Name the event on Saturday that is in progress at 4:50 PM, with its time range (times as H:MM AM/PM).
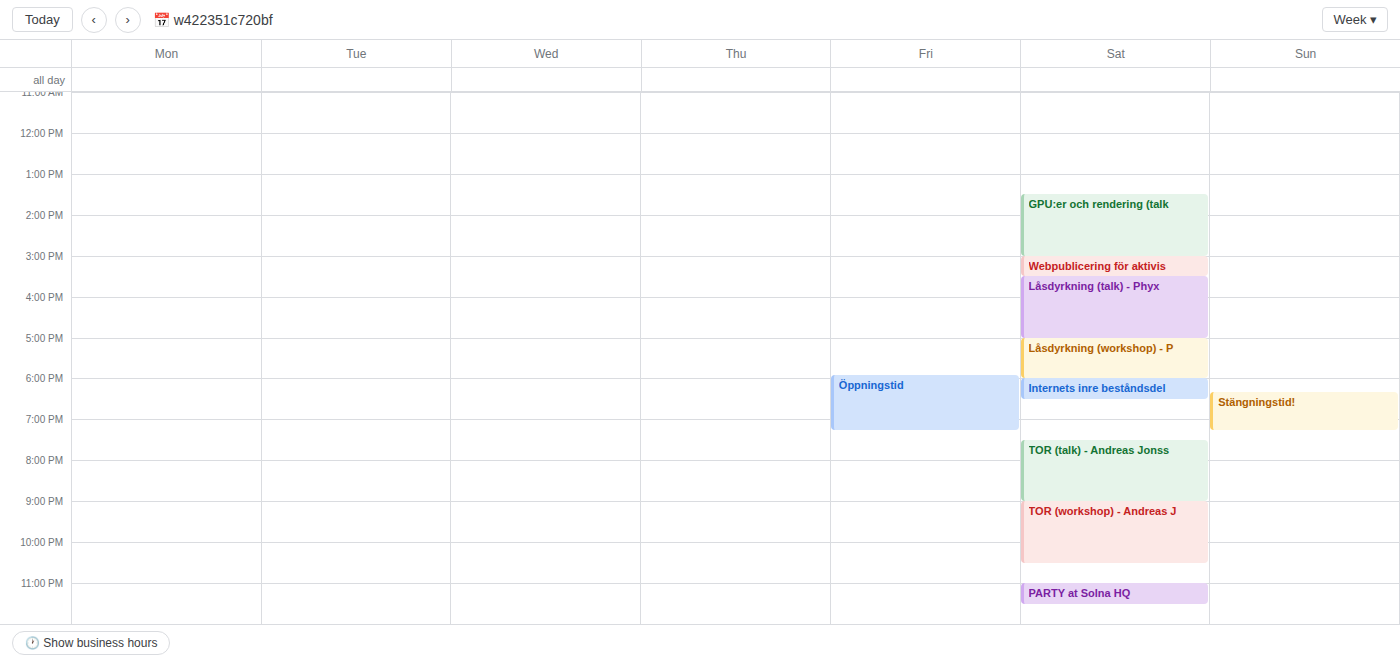
"Låsdyrkning (talk) - Phyx", 3:30 PM to 5:00 PM